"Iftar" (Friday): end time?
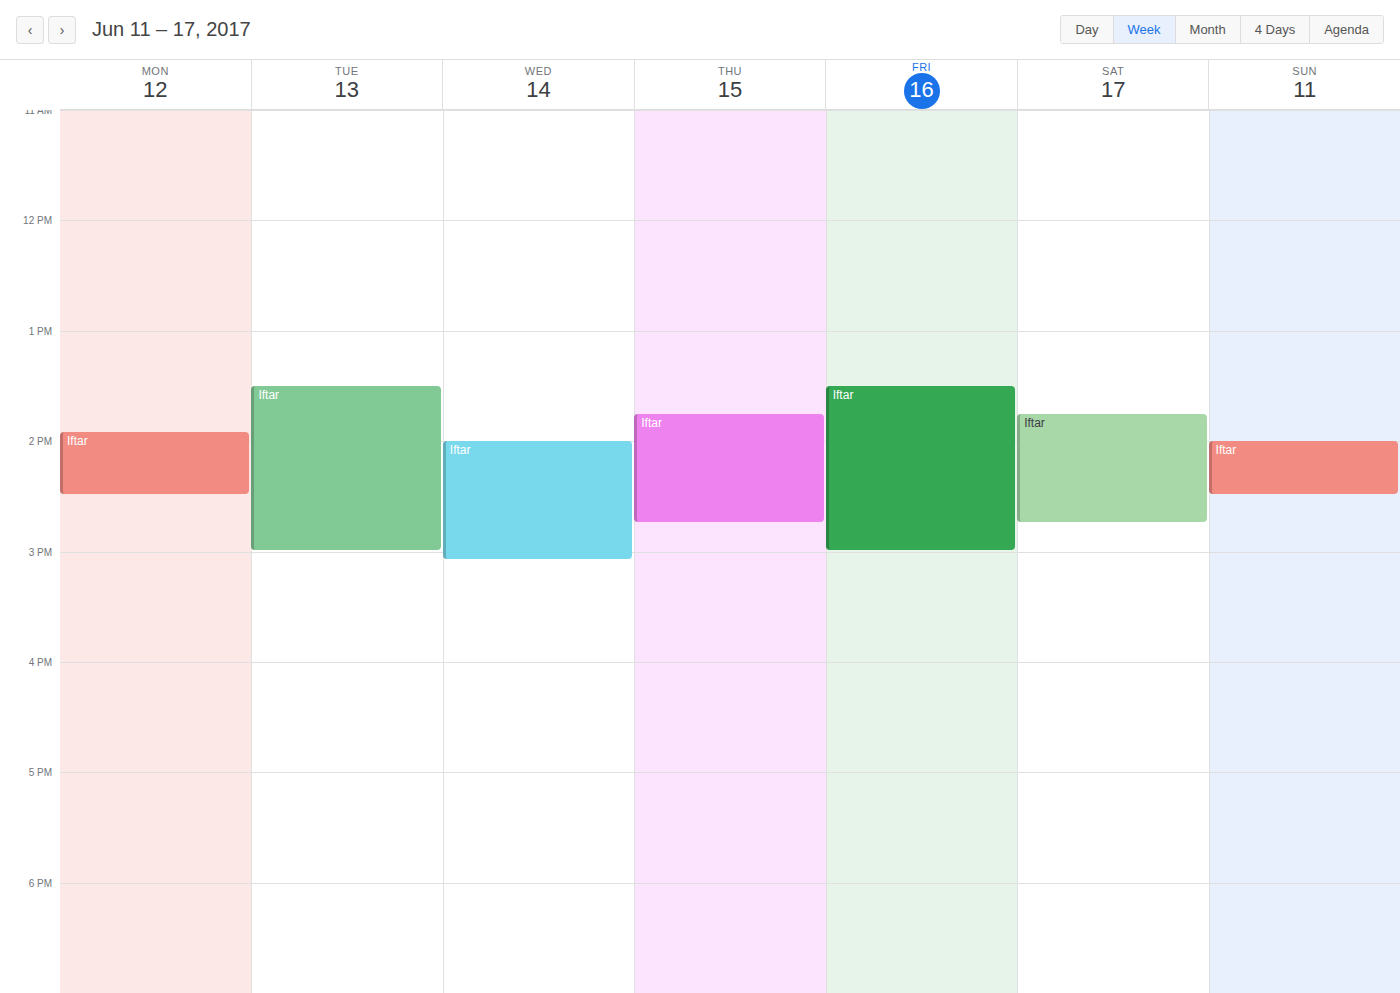
3:00 PM